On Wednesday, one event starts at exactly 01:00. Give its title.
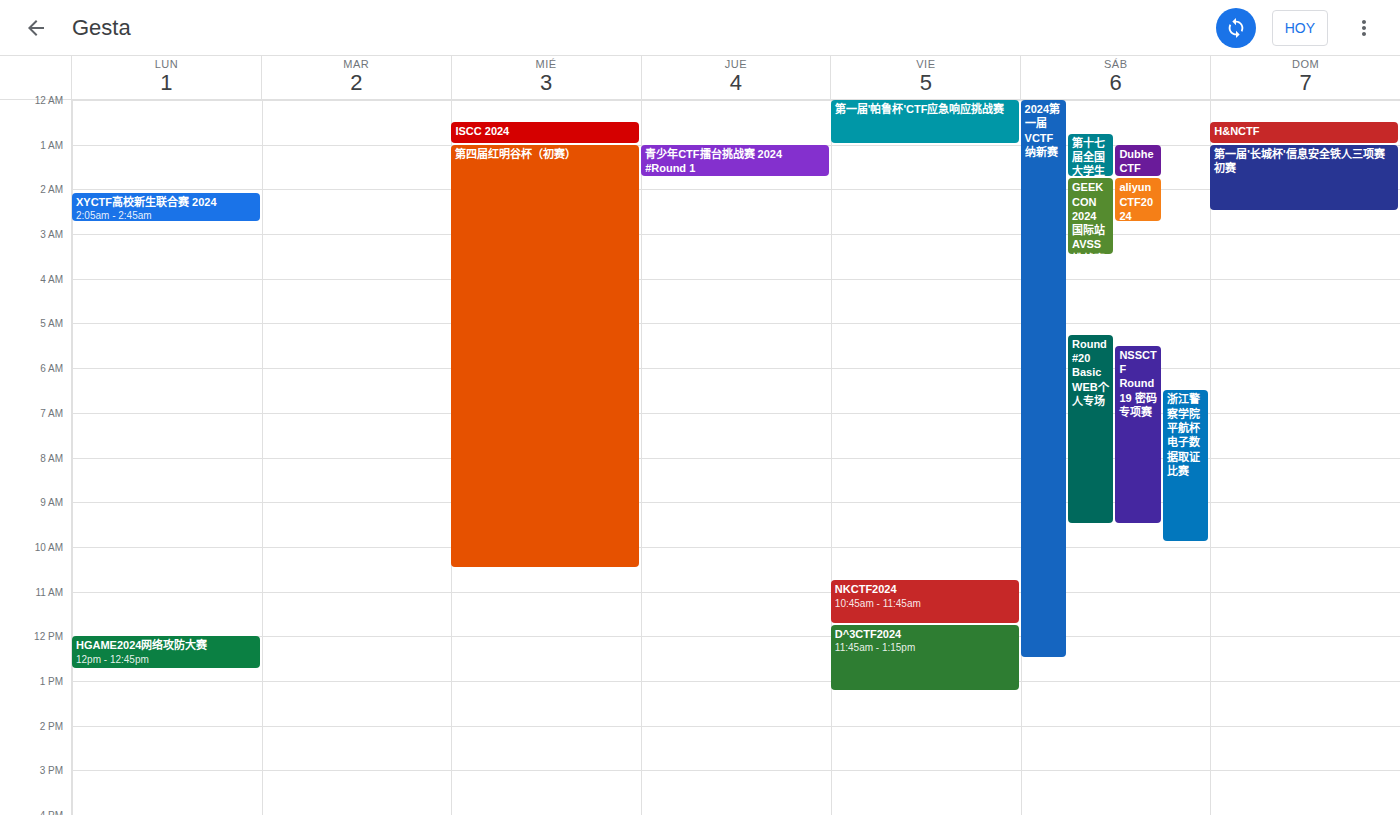
"第四届红明谷杯（初赛）"